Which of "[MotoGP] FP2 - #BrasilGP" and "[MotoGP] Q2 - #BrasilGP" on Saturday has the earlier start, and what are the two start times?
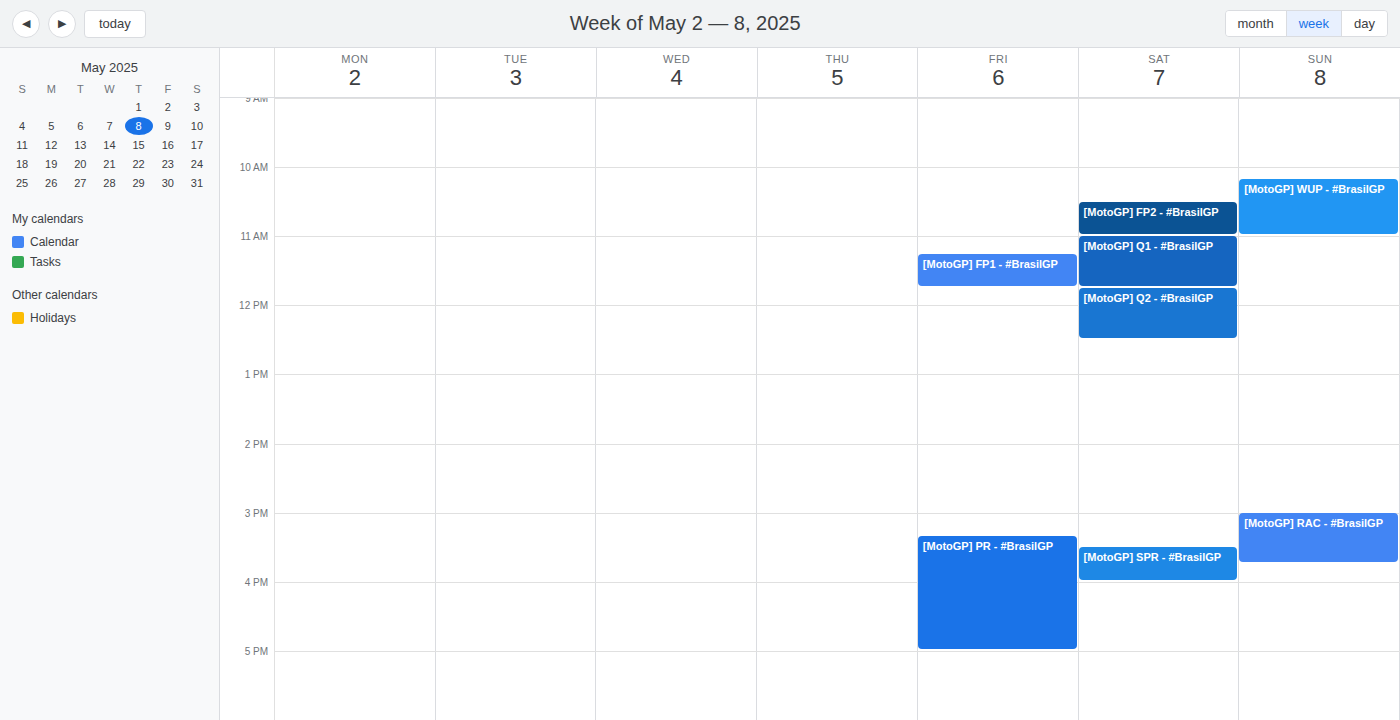
"[MotoGP] FP2 - #BrasilGP" 10:30 AM; "[MotoGP] Q2 - #BrasilGP" 11:45 AM.